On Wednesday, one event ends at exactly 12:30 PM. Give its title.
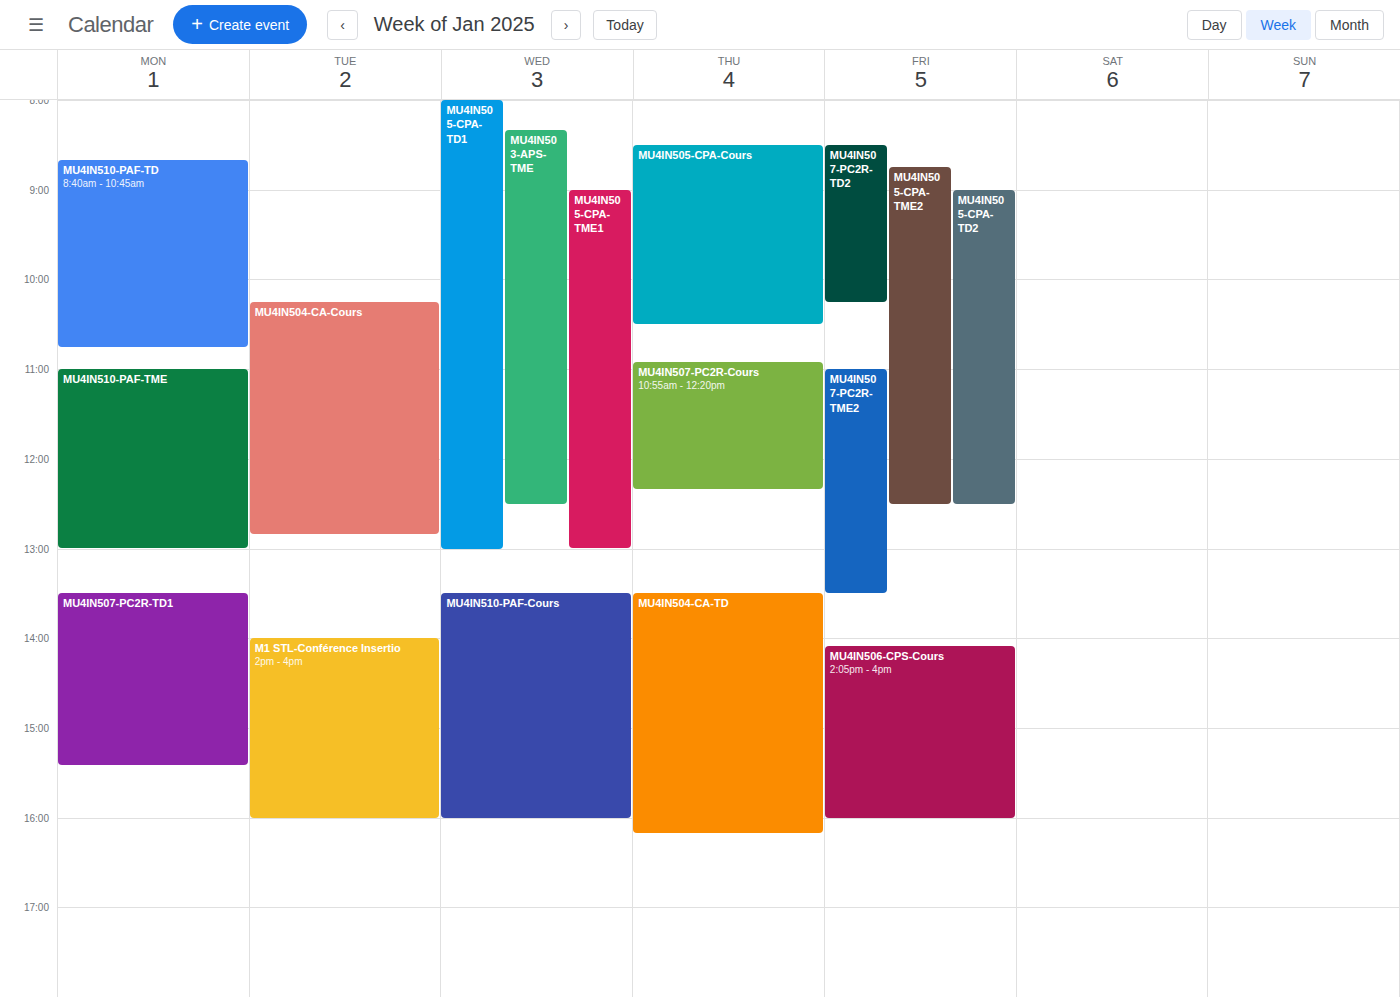
"MU4IN503-APS-TME"